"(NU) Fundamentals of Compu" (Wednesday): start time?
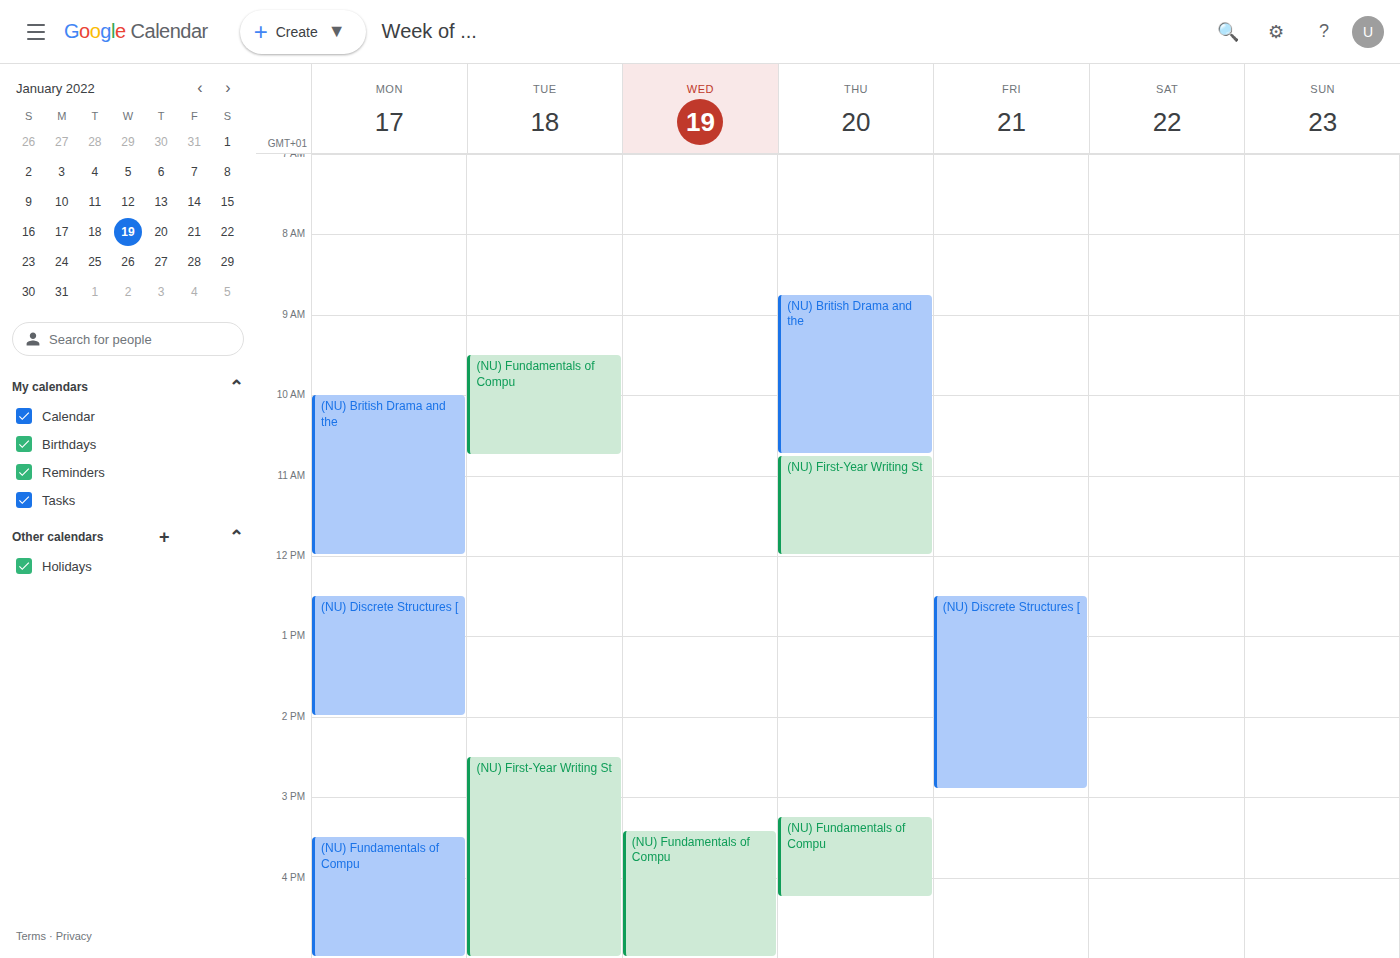
15:25